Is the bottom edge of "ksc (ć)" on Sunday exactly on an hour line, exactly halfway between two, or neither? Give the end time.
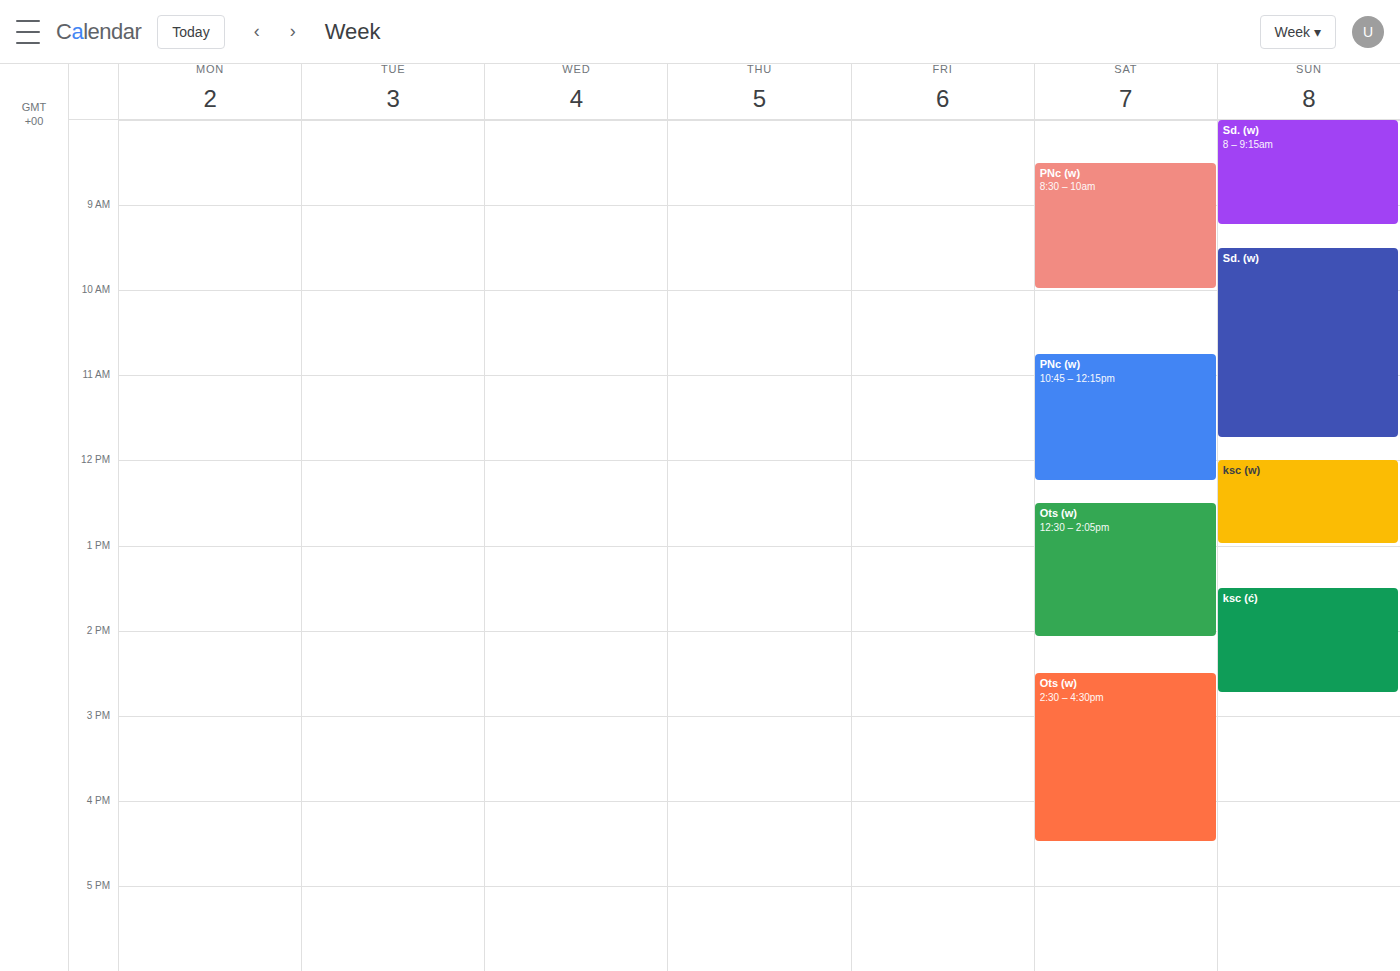
2:45 PM -- neither: three quarters of the way from the 2 PM line to the 3 PM line.